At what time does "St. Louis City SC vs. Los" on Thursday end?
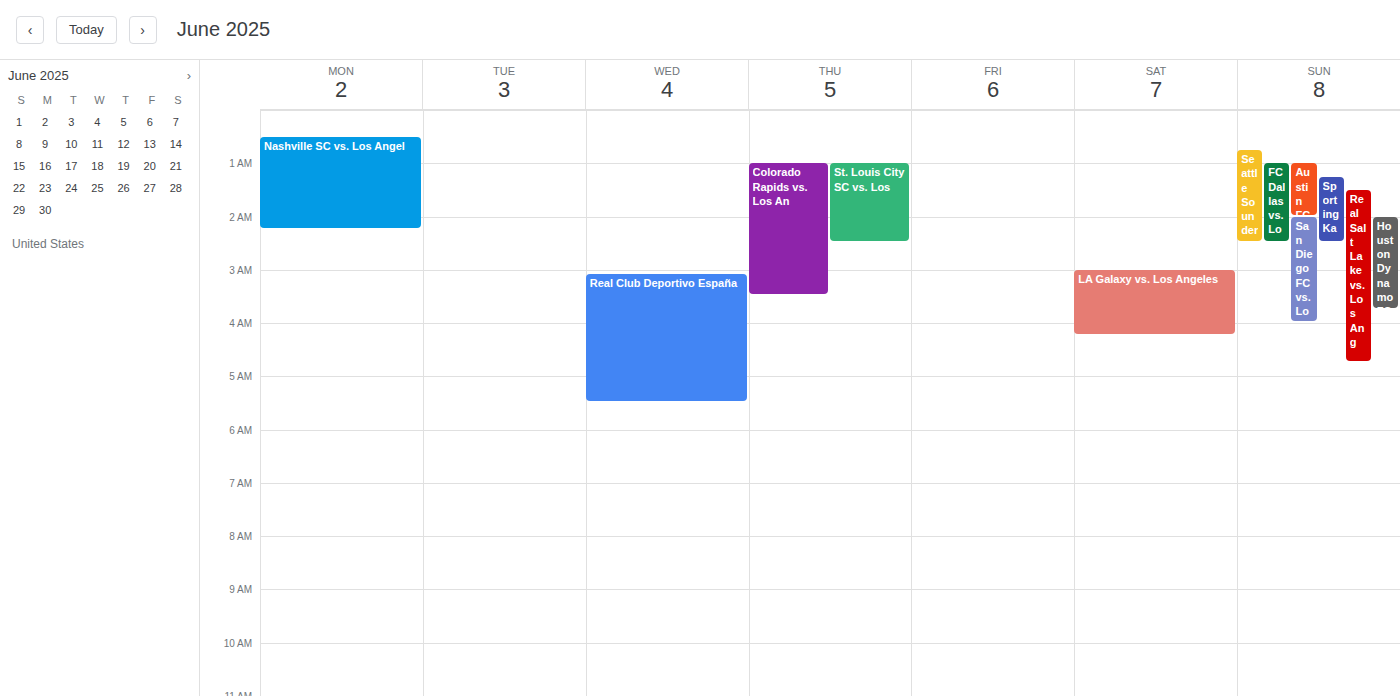
2:30 AM